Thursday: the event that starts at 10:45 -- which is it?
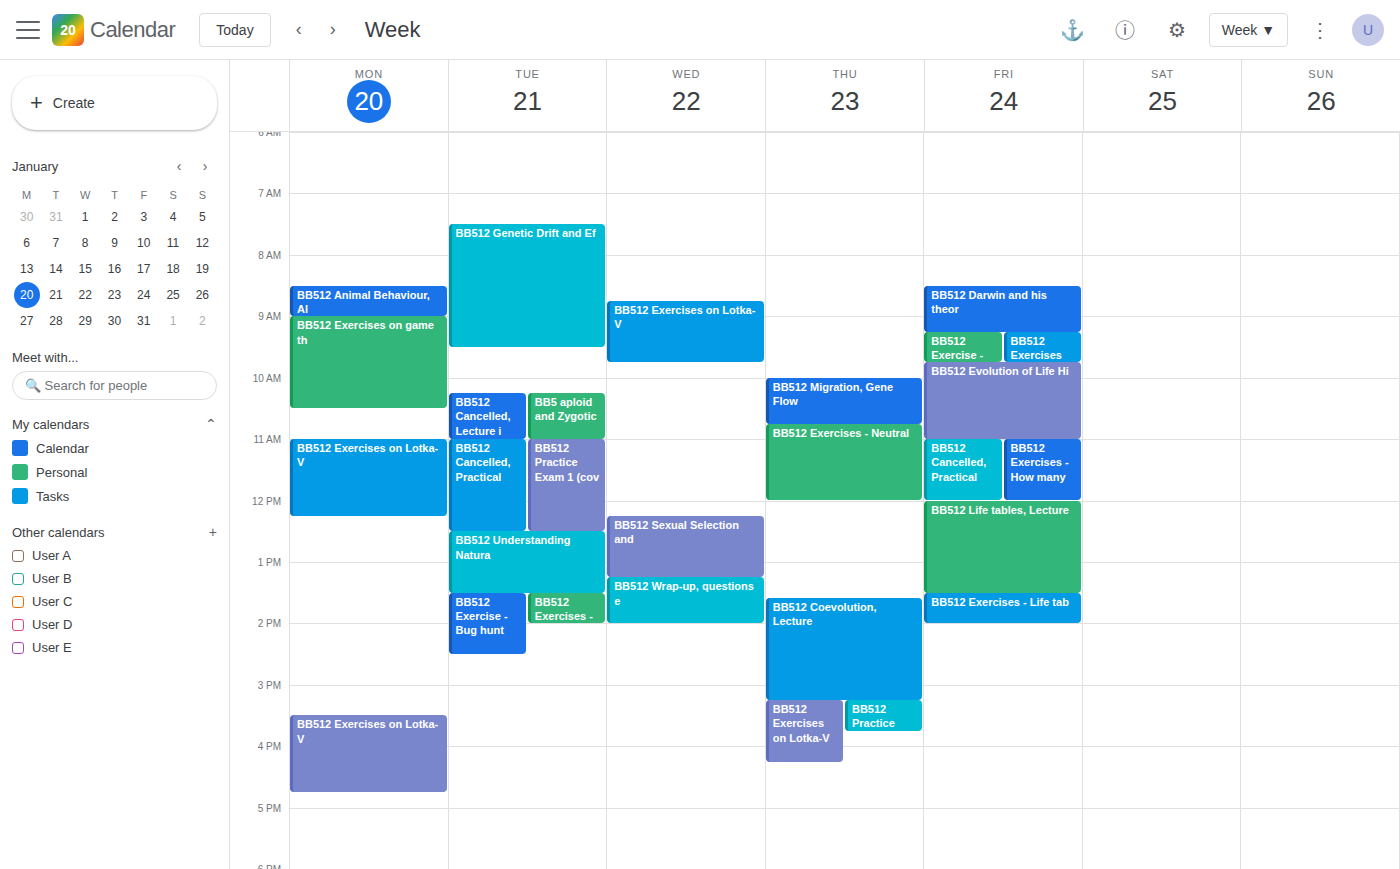
"BB512 Exercises - Neutral"